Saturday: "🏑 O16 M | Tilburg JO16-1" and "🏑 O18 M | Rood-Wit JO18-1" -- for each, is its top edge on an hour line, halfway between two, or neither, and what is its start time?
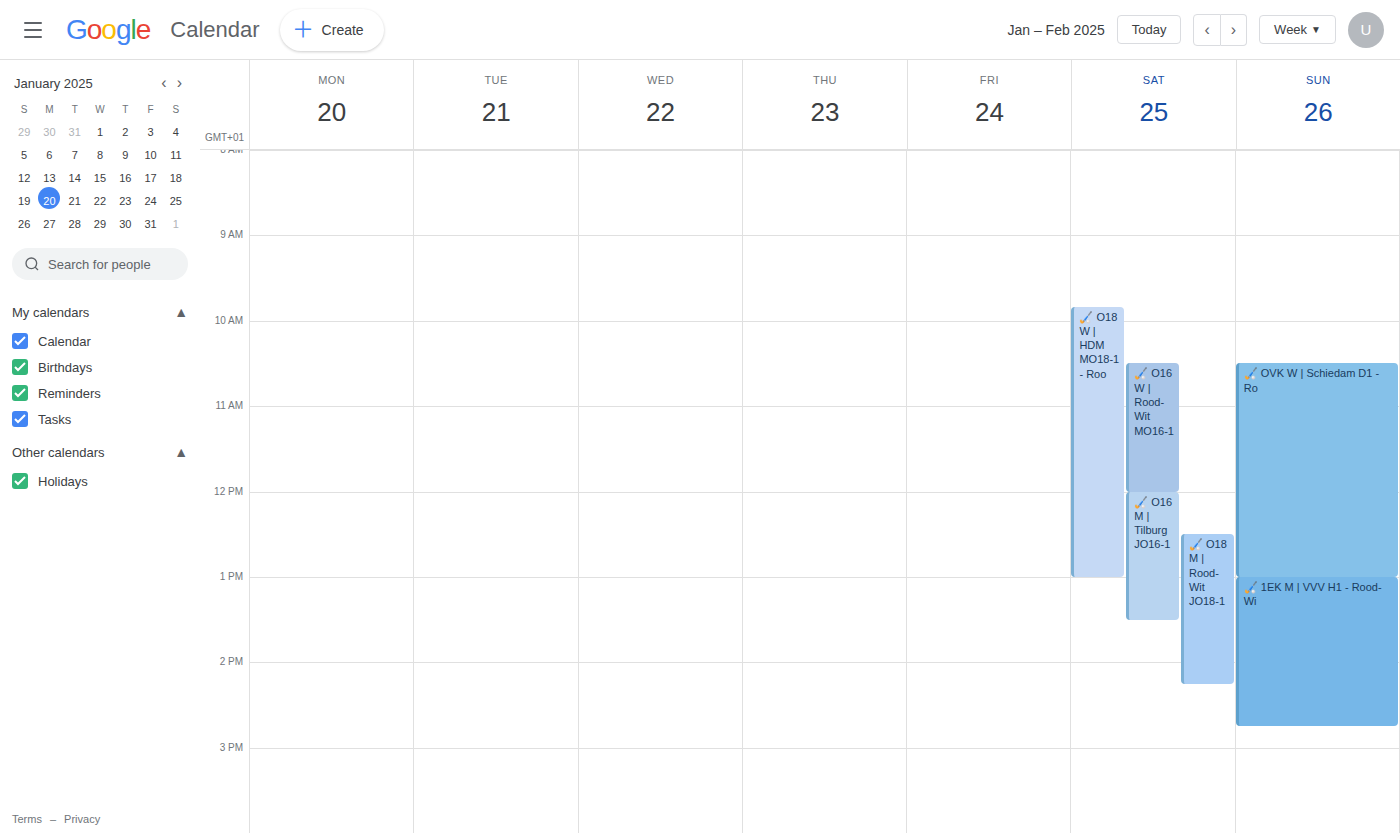
"🏑 O16 M | Tilburg JO16-1": 12:00 PM, exactly on the 12 PM line. "🏑 O18 M | Rood-Wit JO18-1": 12:30 PM, halfway between the 12 PM and 1 PM lines.